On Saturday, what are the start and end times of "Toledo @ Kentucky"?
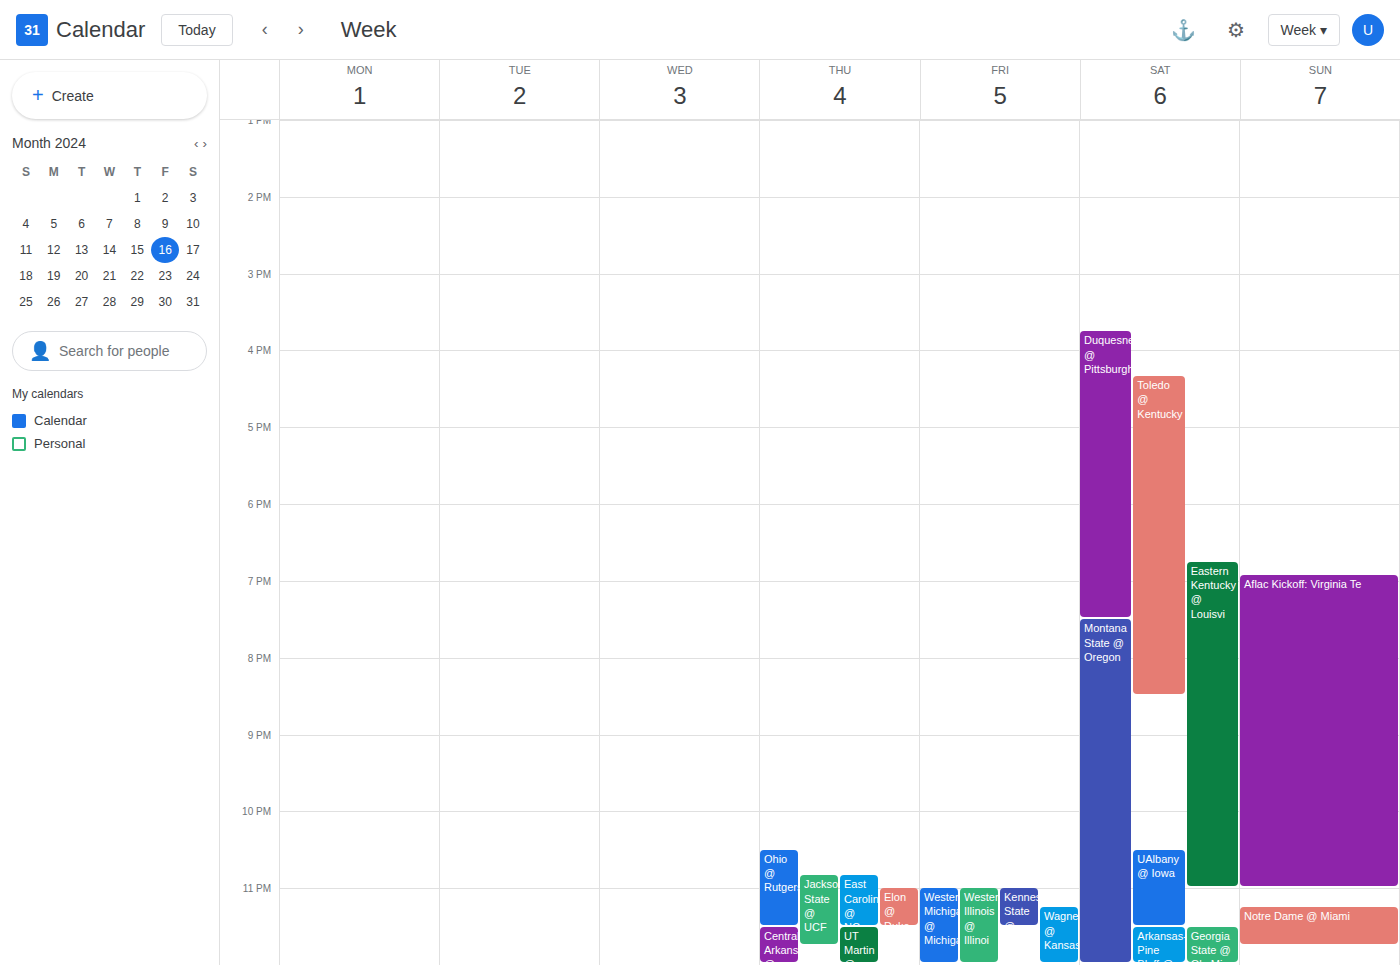
4:20 PM to 8:30 PM